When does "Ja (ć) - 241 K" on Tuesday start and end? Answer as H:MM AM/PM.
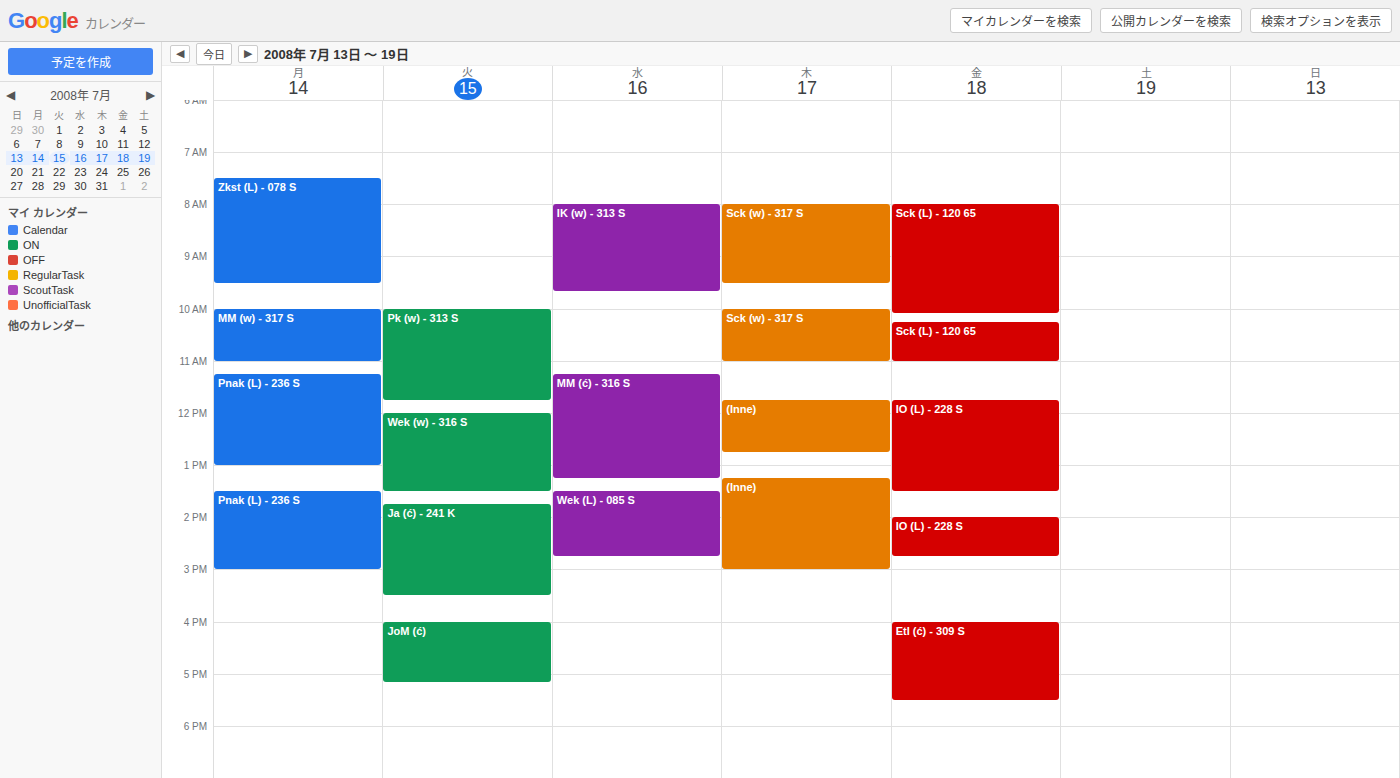
1:45 PM to 3:30 PM